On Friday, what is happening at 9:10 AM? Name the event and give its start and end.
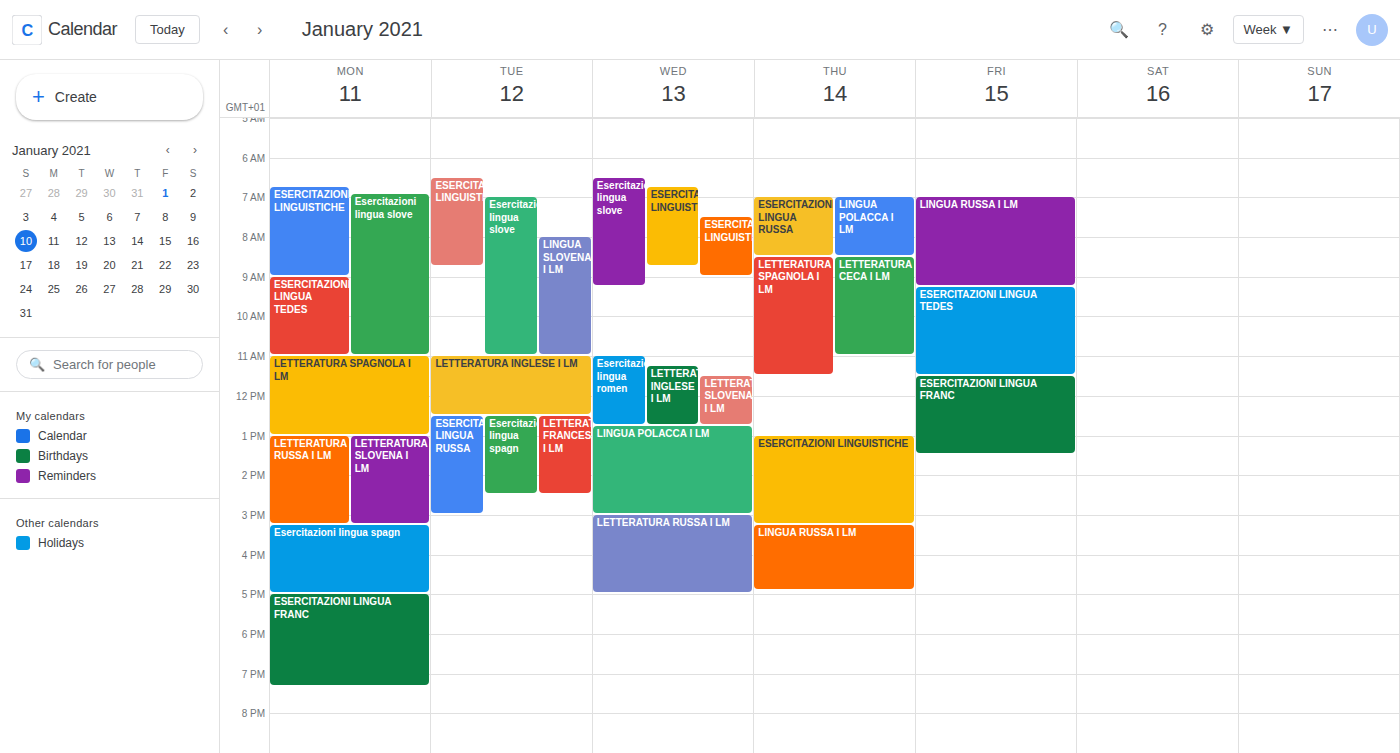
"LINGUA RUSSA I LM", 7:00 AM to 9:15 AM